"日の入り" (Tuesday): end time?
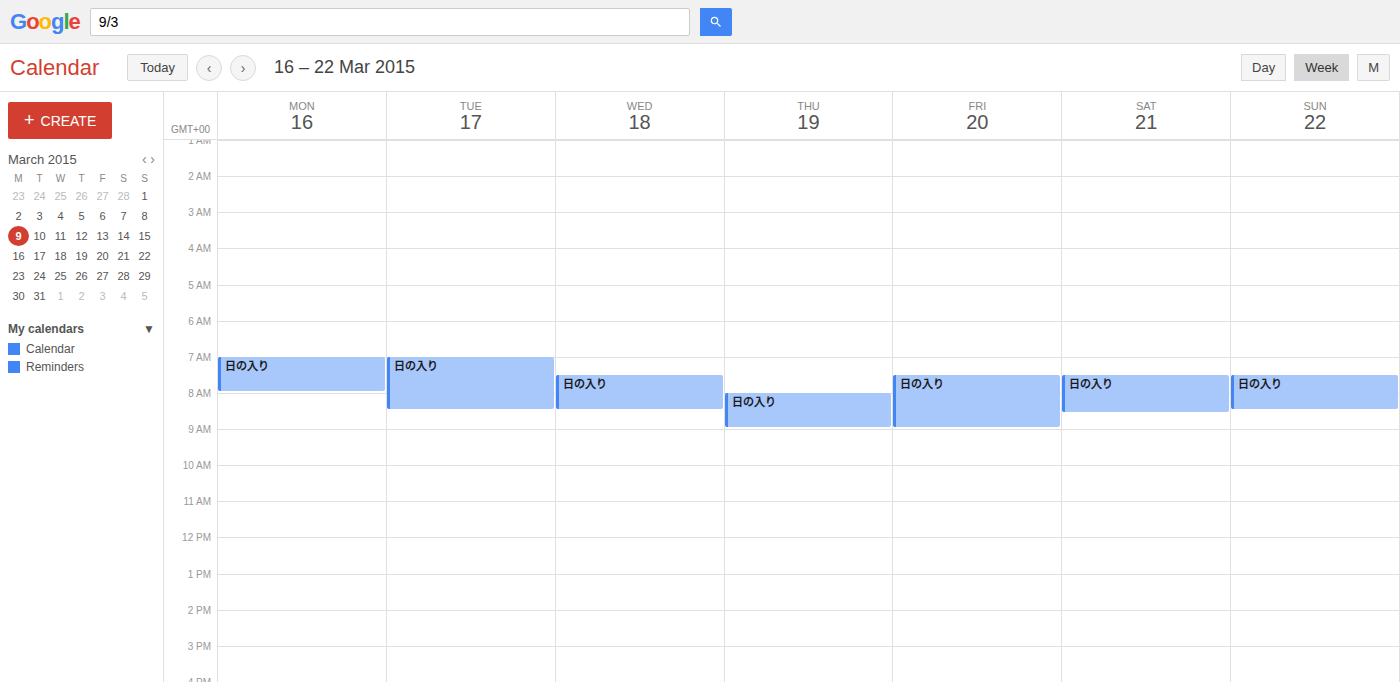
8:30 AM